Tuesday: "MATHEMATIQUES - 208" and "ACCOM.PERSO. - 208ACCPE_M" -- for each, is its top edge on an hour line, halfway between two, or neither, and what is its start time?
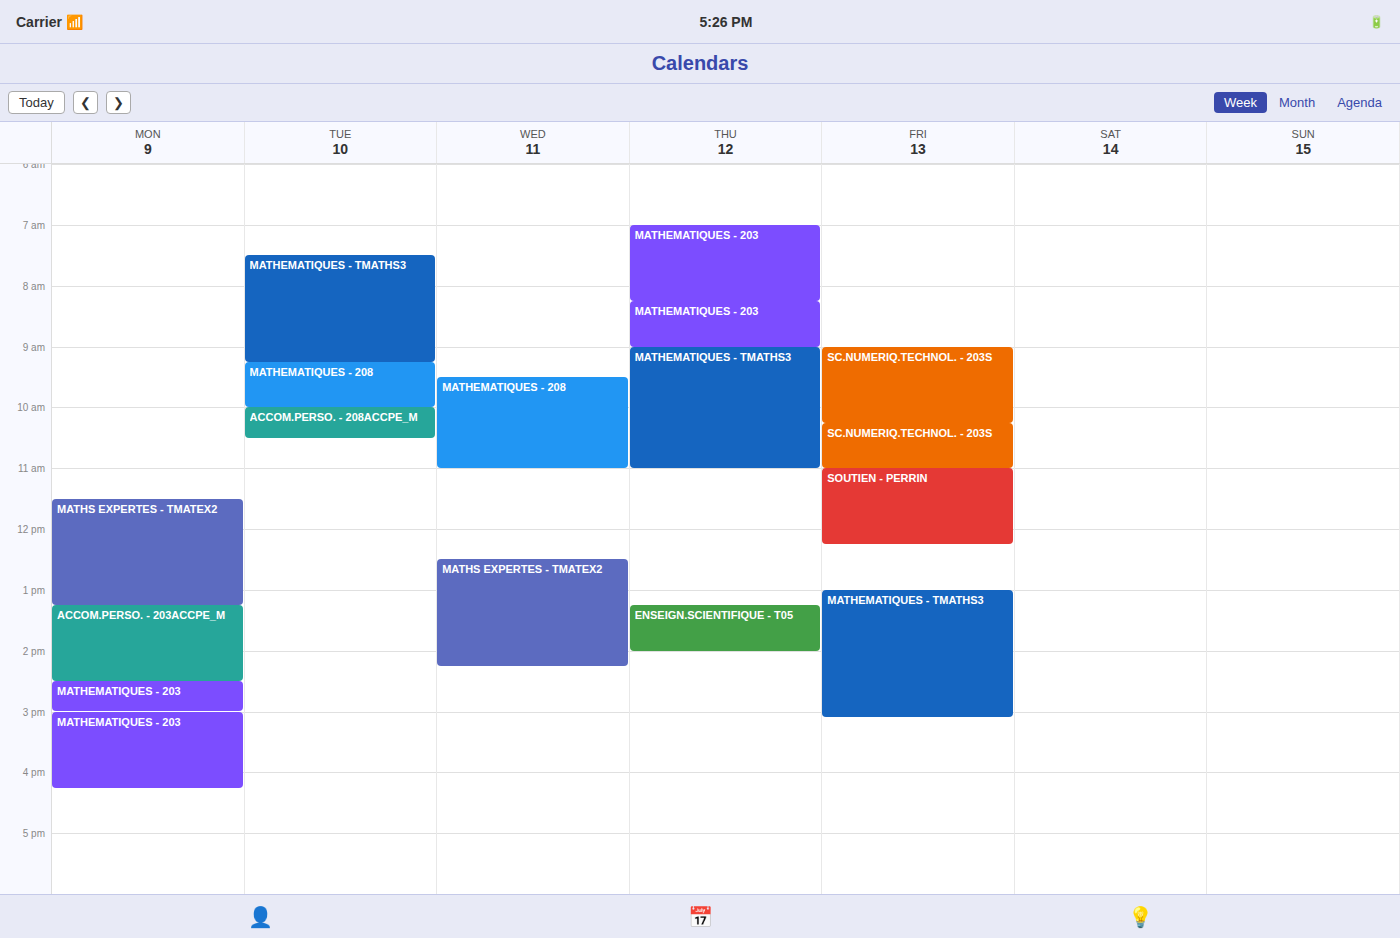
"MATHEMATIQUES - 208": 9:15 AM, neither: a quarter of the way from the 9 AM line to the 10 AM line. "ACCOM.PERSO. - 208ACCPE_M": 10:00 AM, exactly on the 10 AM line.